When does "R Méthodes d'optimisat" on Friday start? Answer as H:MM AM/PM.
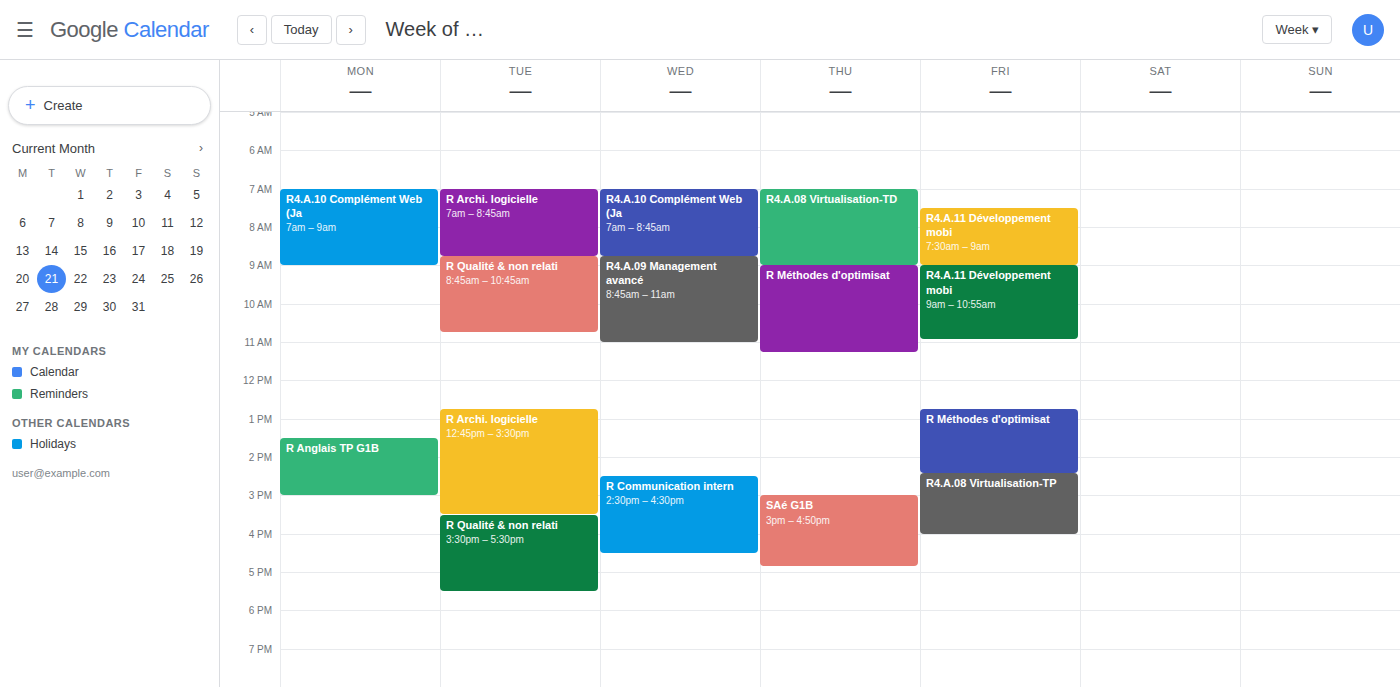
12:45 PM